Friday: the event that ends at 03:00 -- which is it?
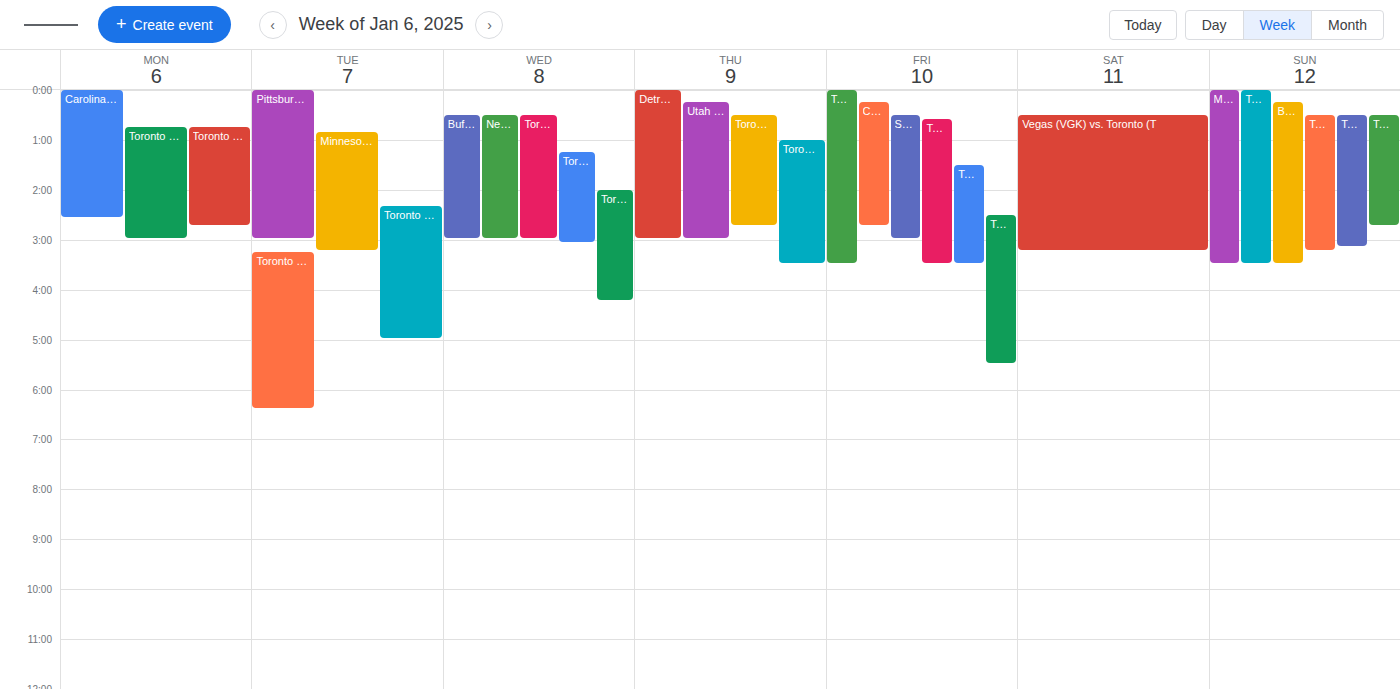
"San Jose (SJS) vs. Toronto"